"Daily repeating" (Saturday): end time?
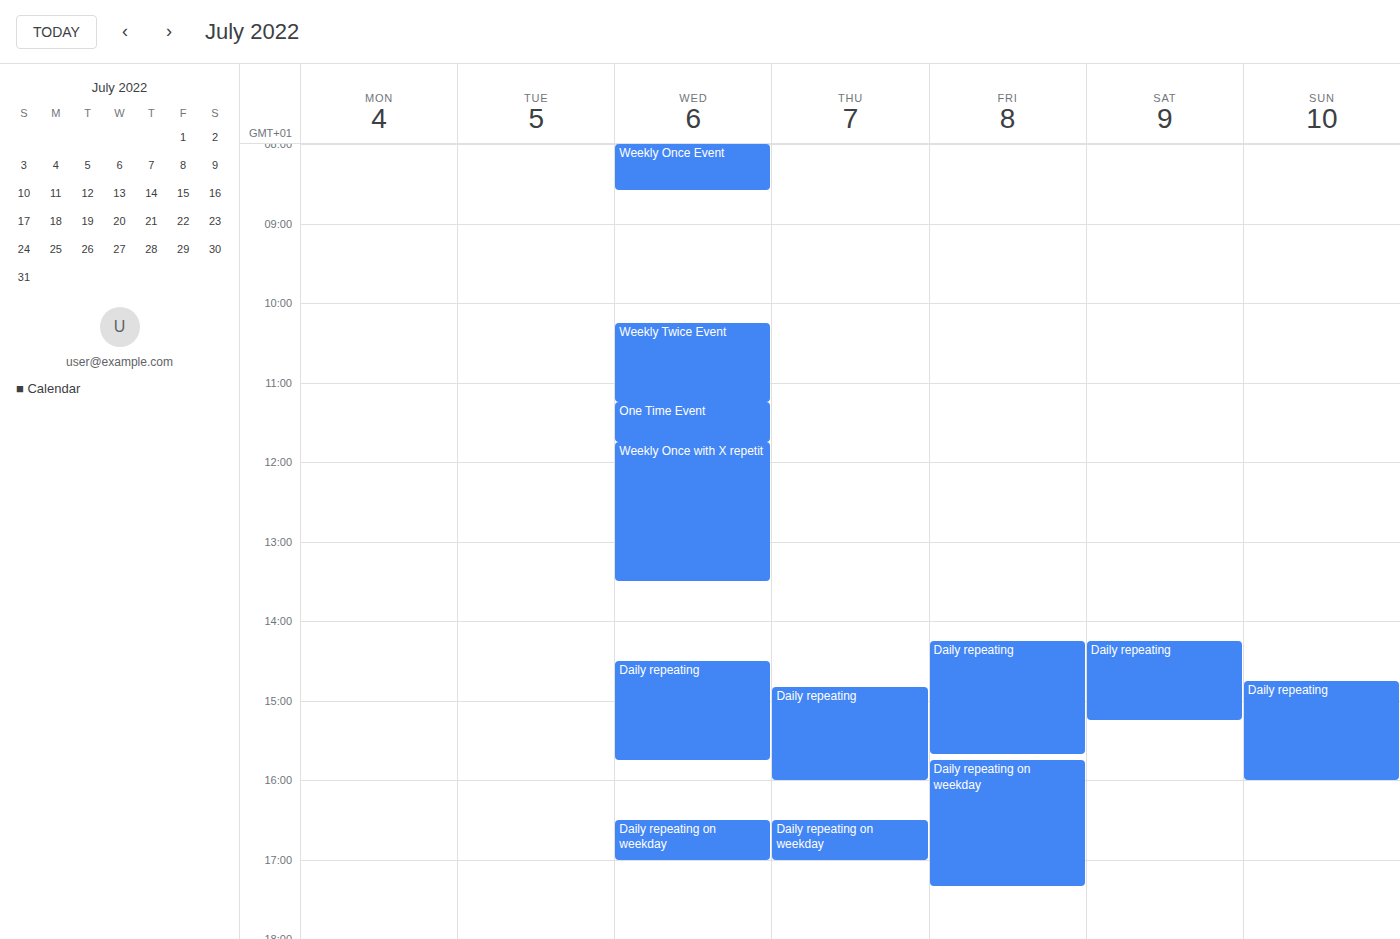
3:15 PM